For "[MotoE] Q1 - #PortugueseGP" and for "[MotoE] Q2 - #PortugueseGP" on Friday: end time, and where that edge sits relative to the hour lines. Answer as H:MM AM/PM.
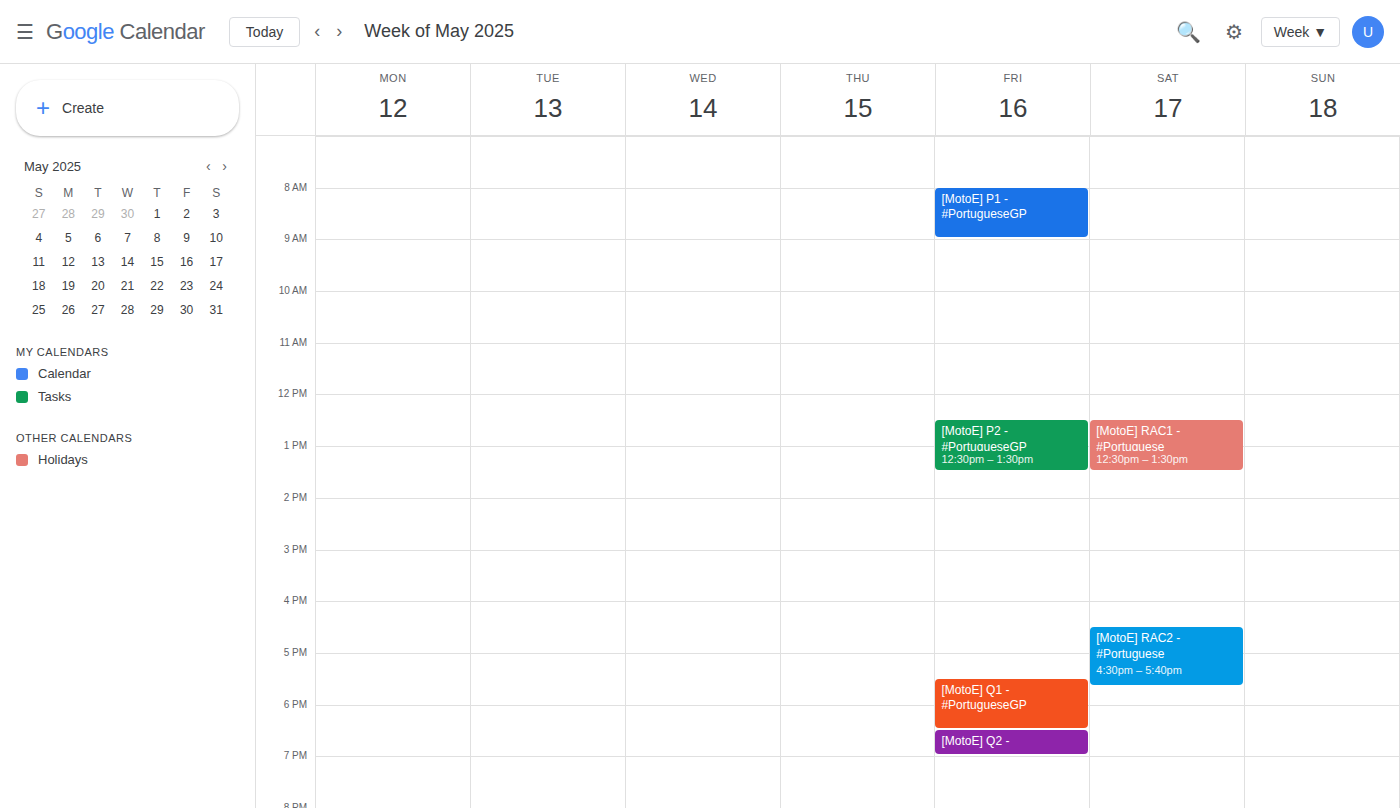
"[MotoE] Q1 - #PortugueseGP": 6:30 PM, halfway between the 6 PM and 7 PM lines. "[MotoE] Q2 - #PortugueseGP": 7:00 PM, exactly on the 7 PM line.